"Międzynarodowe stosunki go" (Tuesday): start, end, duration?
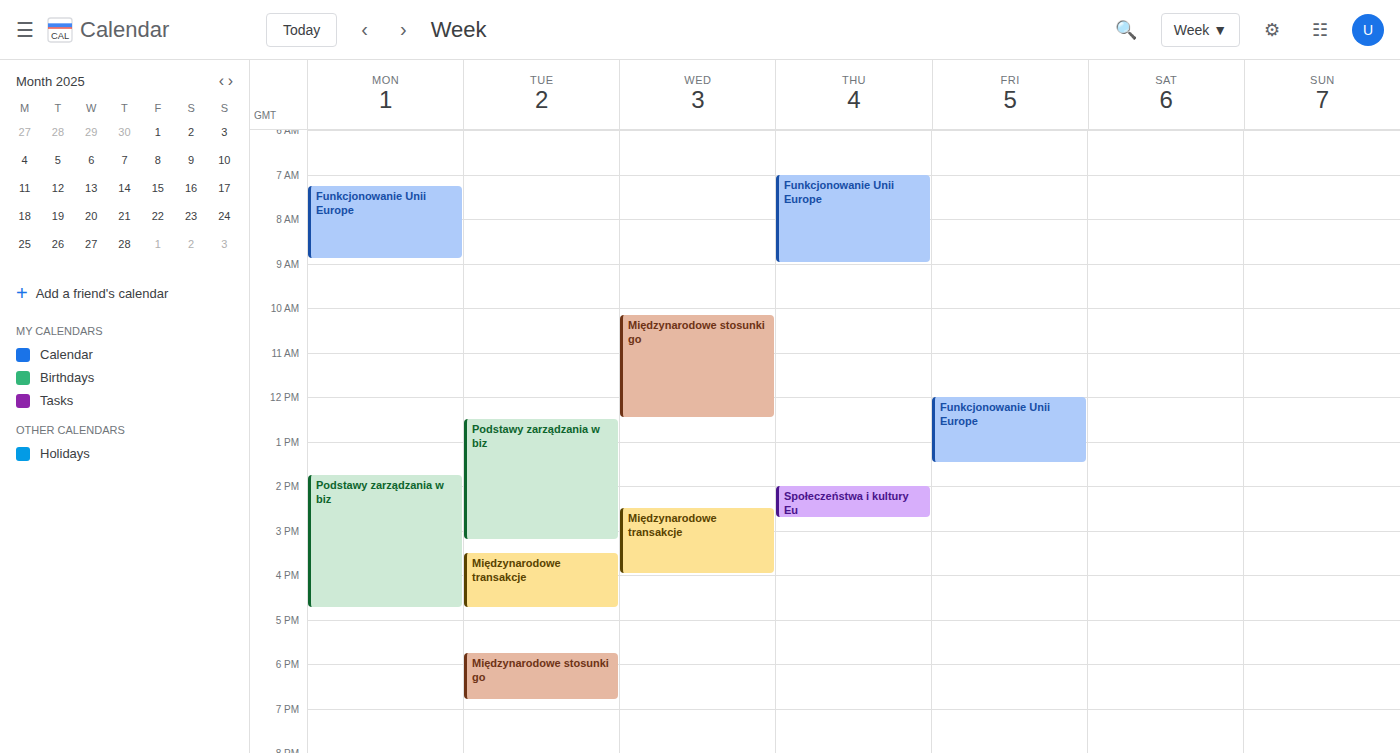
5:45 PM to 6:50 PM, 1 hour 5 minutes